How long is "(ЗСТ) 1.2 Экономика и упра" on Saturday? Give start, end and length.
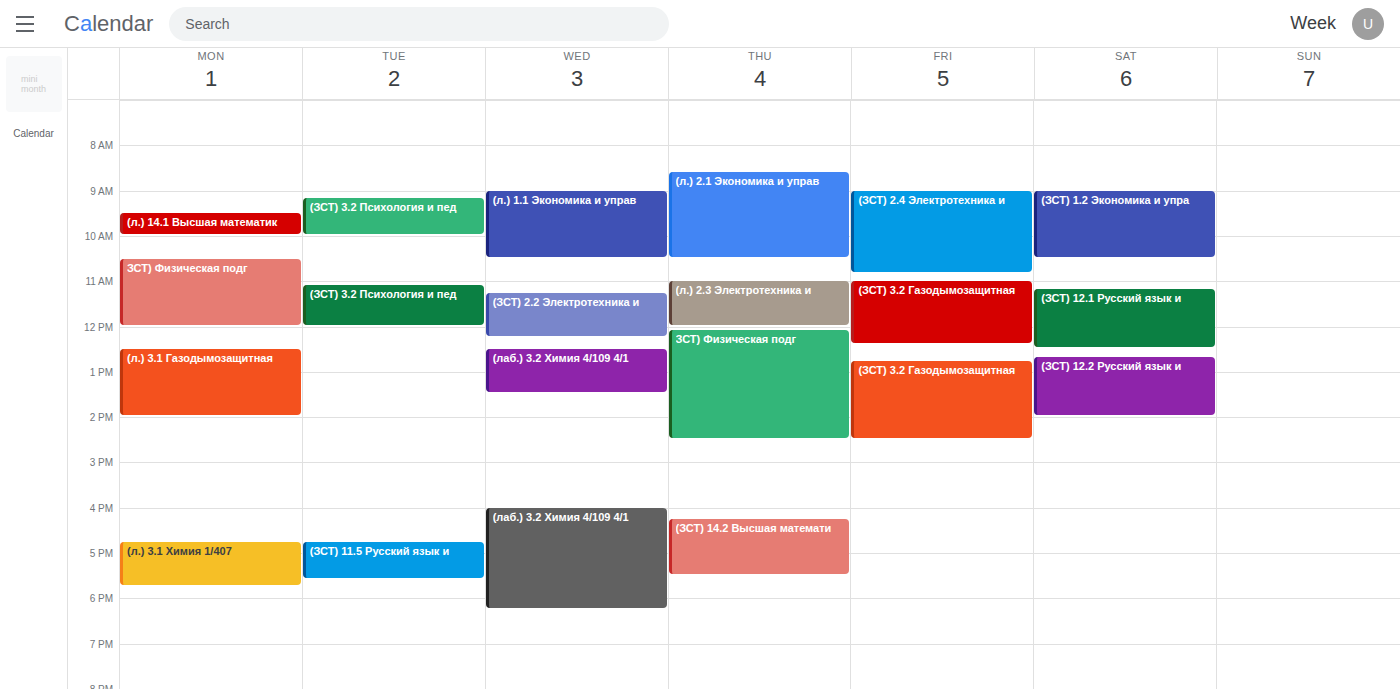
9:00 AM to 10:30 AM, 1 hour 30 minutes